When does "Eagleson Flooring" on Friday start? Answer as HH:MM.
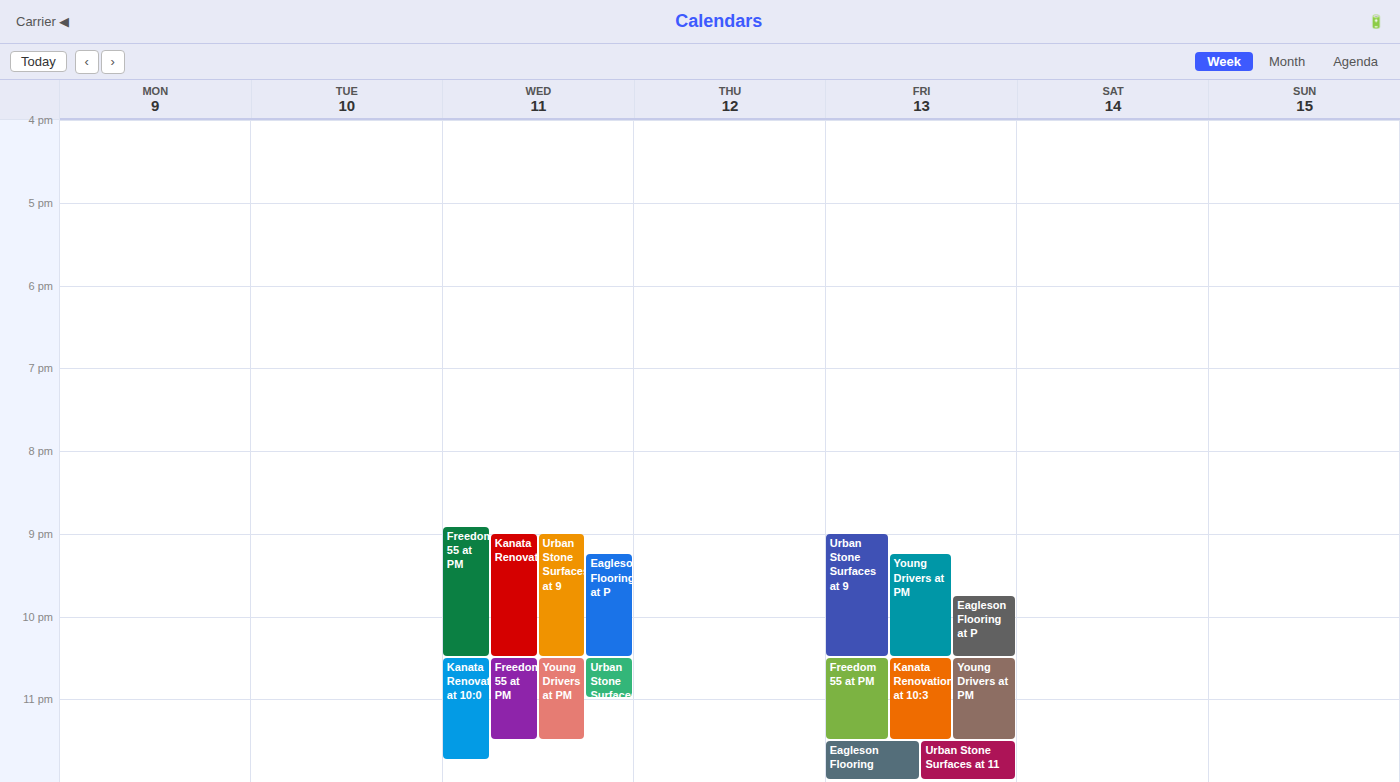
23:30